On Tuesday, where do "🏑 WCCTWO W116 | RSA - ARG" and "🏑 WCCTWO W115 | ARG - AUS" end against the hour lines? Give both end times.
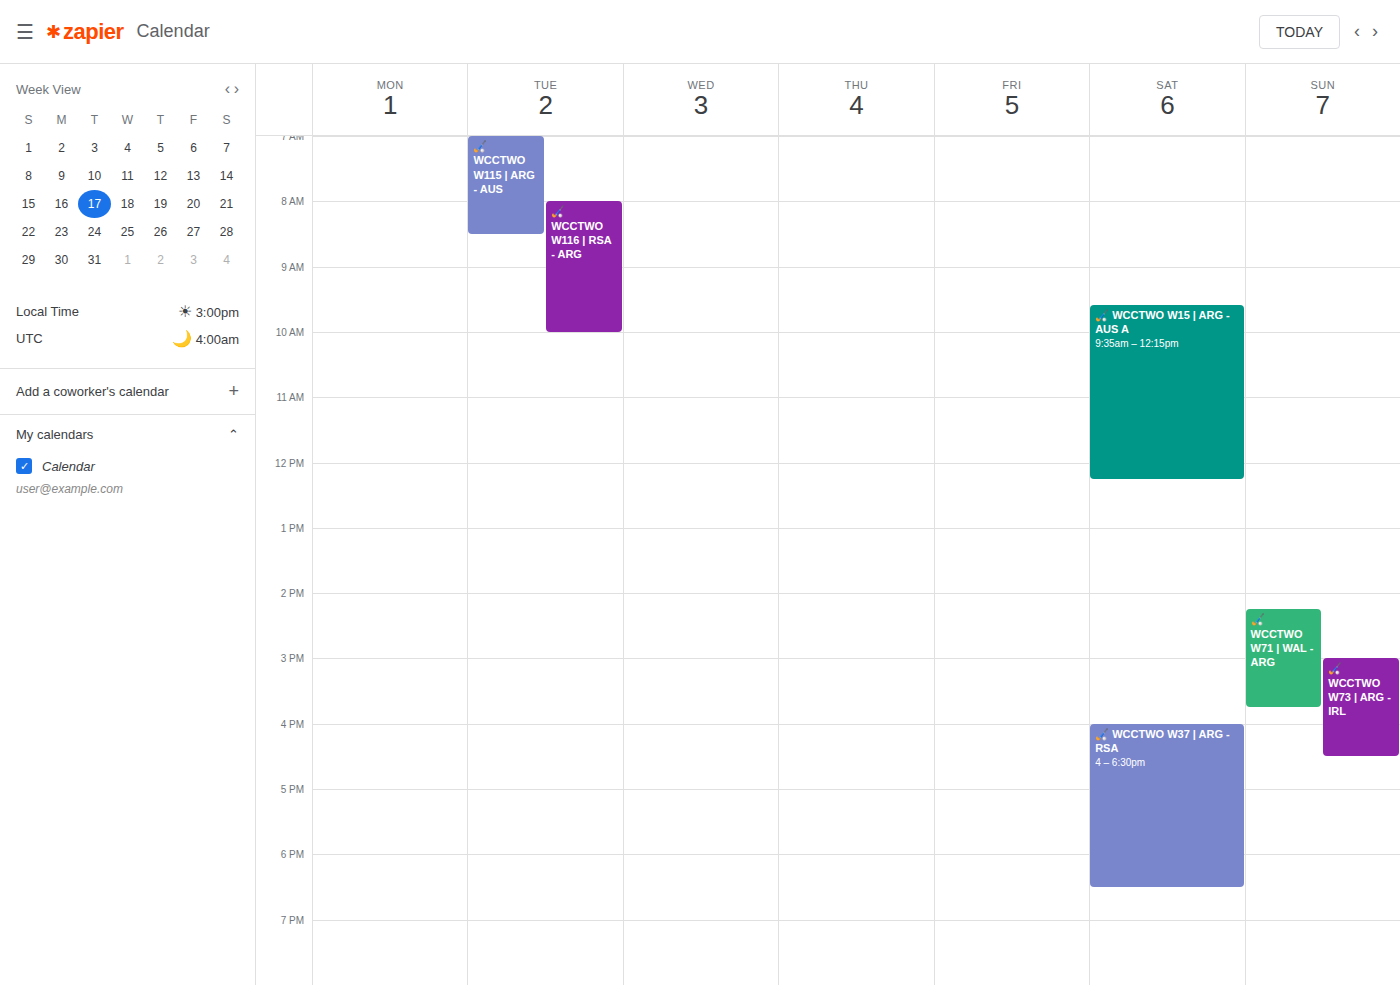
"🏑 WCCTWO W116 | RSA - ARG": 10:00 AM, exactly on the 10 AM line. "🏑 WCCTWO W115 | ARG - AUS": 8:30 AM, halfway between the 8 AM and 9 AM lines.